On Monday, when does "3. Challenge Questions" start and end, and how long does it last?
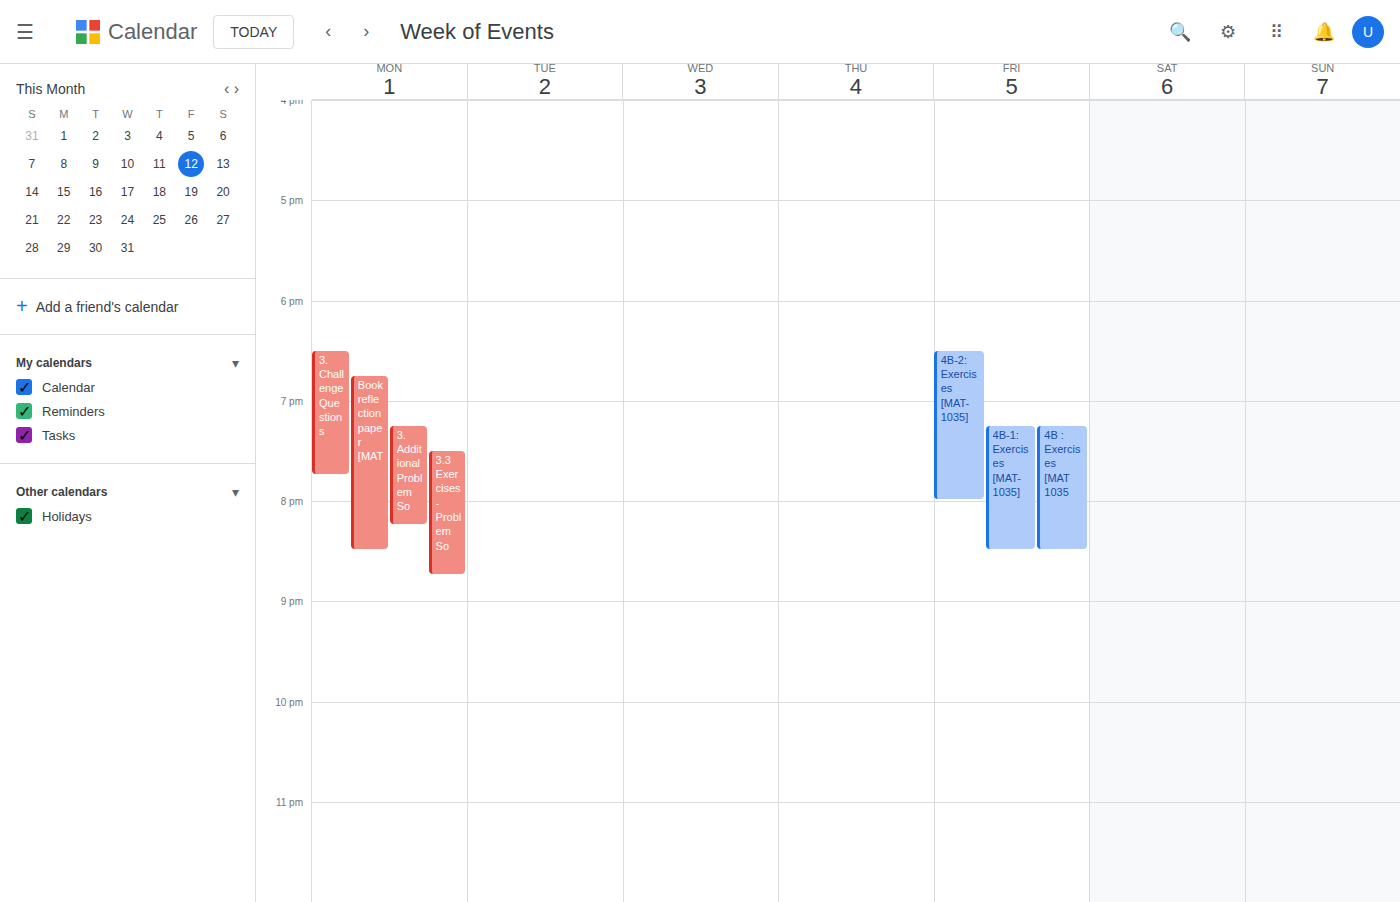
6:30 PM to 7:45 PM, 1 hour 15 minutes